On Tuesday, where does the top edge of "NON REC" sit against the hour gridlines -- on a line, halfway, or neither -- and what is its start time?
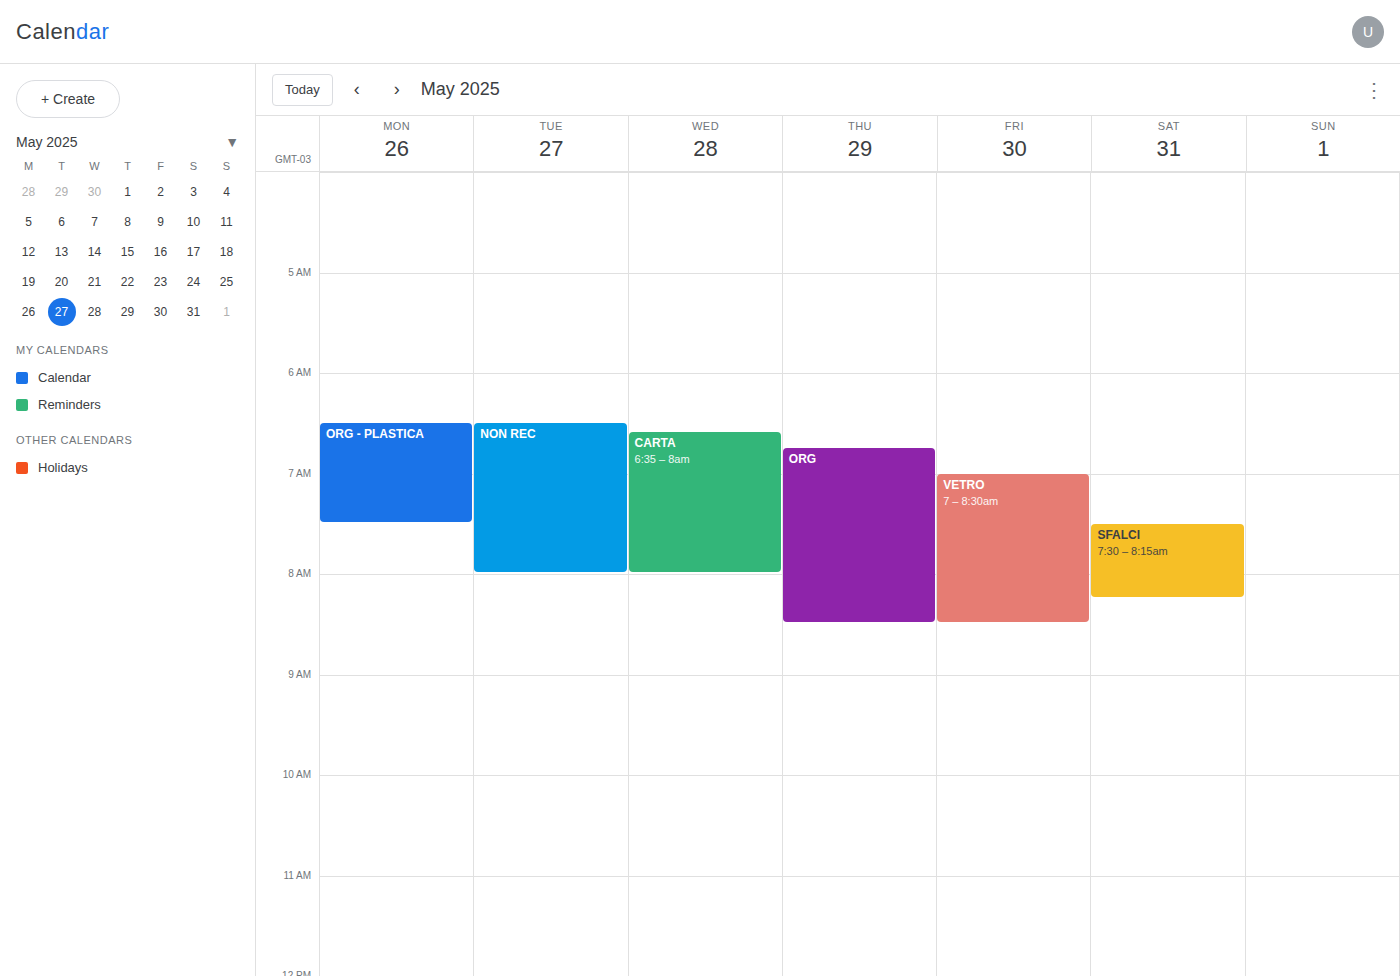
6:30 AM -- halfway between the 6 AM and 7 AM lines.